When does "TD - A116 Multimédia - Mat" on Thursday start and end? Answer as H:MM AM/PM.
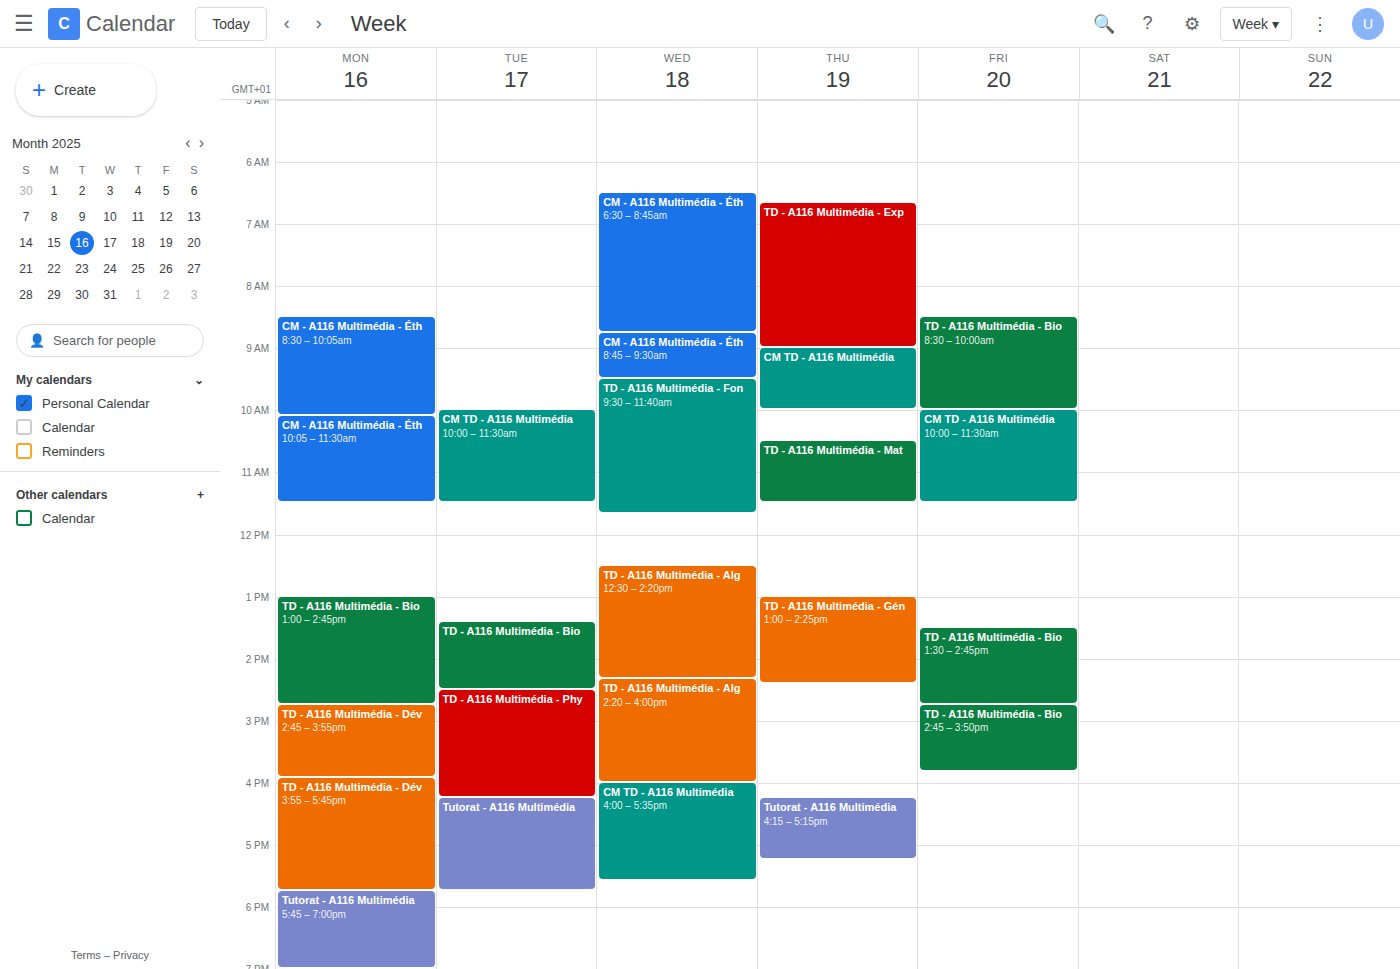
10:30 AM to 11:30 AM